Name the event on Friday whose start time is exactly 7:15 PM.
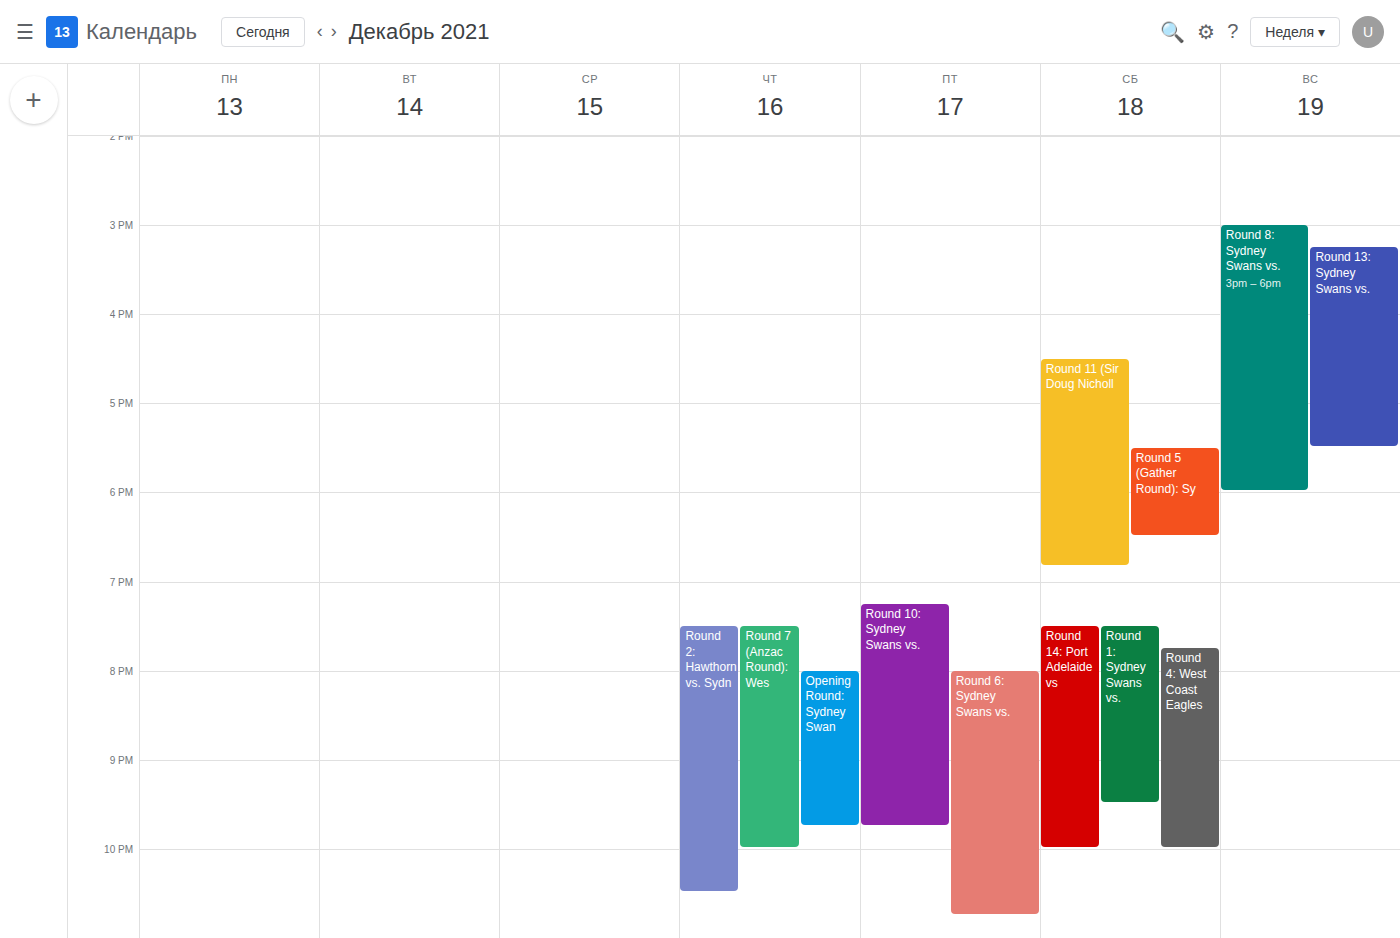
"Round 10: Sydney Swans vs."